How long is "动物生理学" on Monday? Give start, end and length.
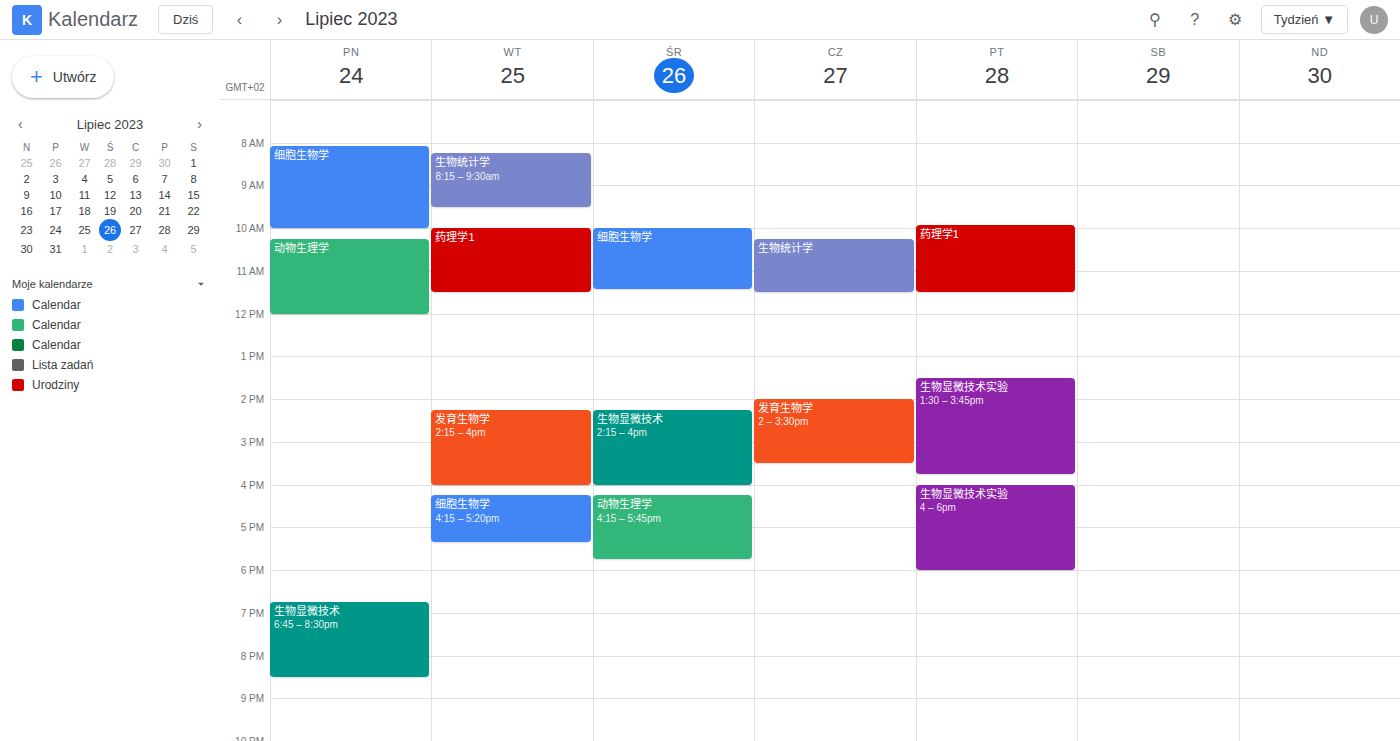
10:15 AM to 12:00 PM, 1 hour 45 minutes